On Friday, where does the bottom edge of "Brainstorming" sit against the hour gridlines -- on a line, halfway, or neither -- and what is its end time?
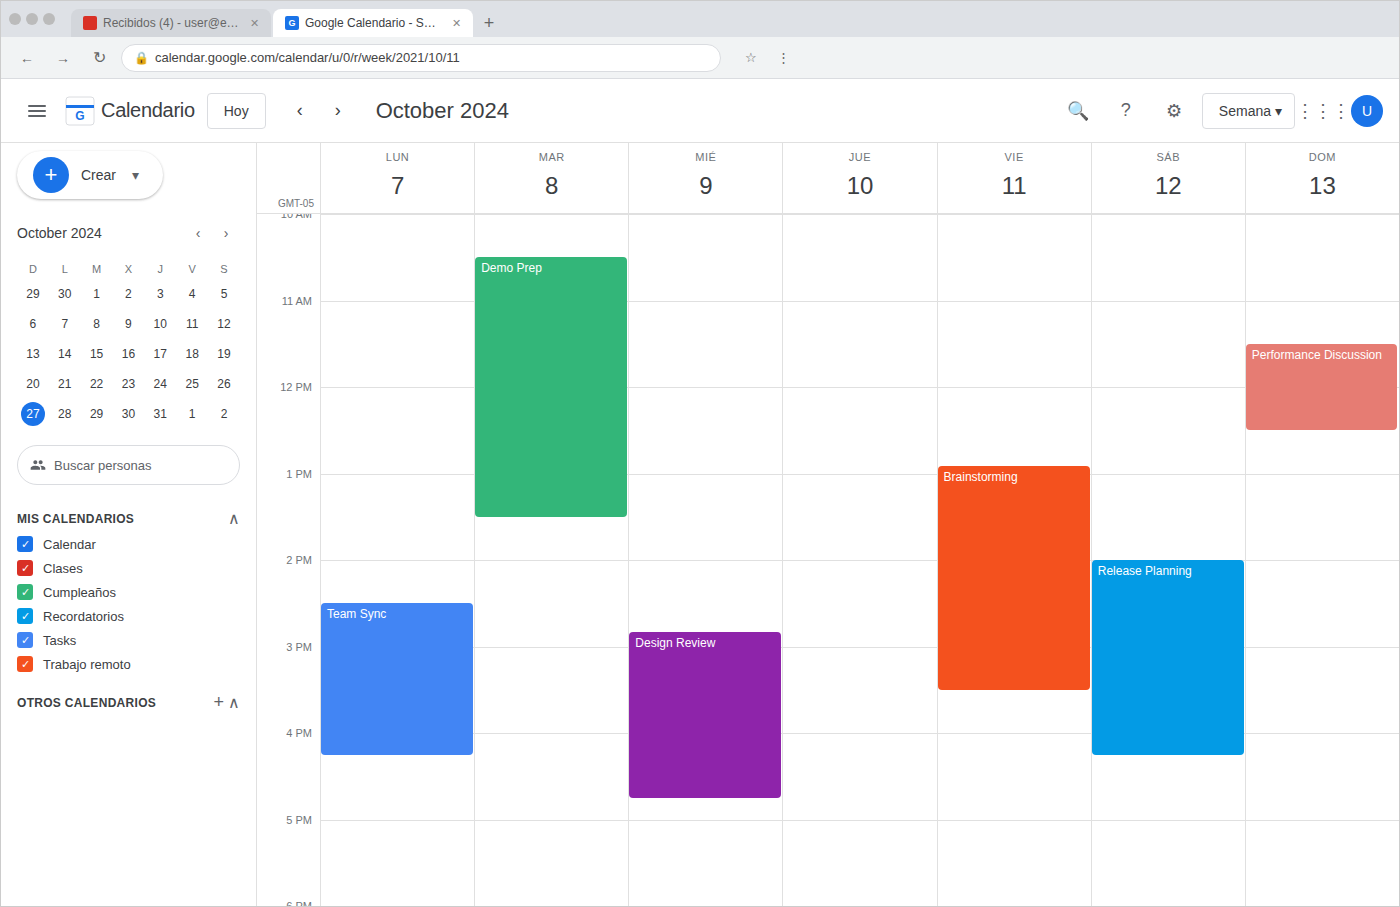
3:30 PM -- halfway between the 3 PM and 4 PM lines.